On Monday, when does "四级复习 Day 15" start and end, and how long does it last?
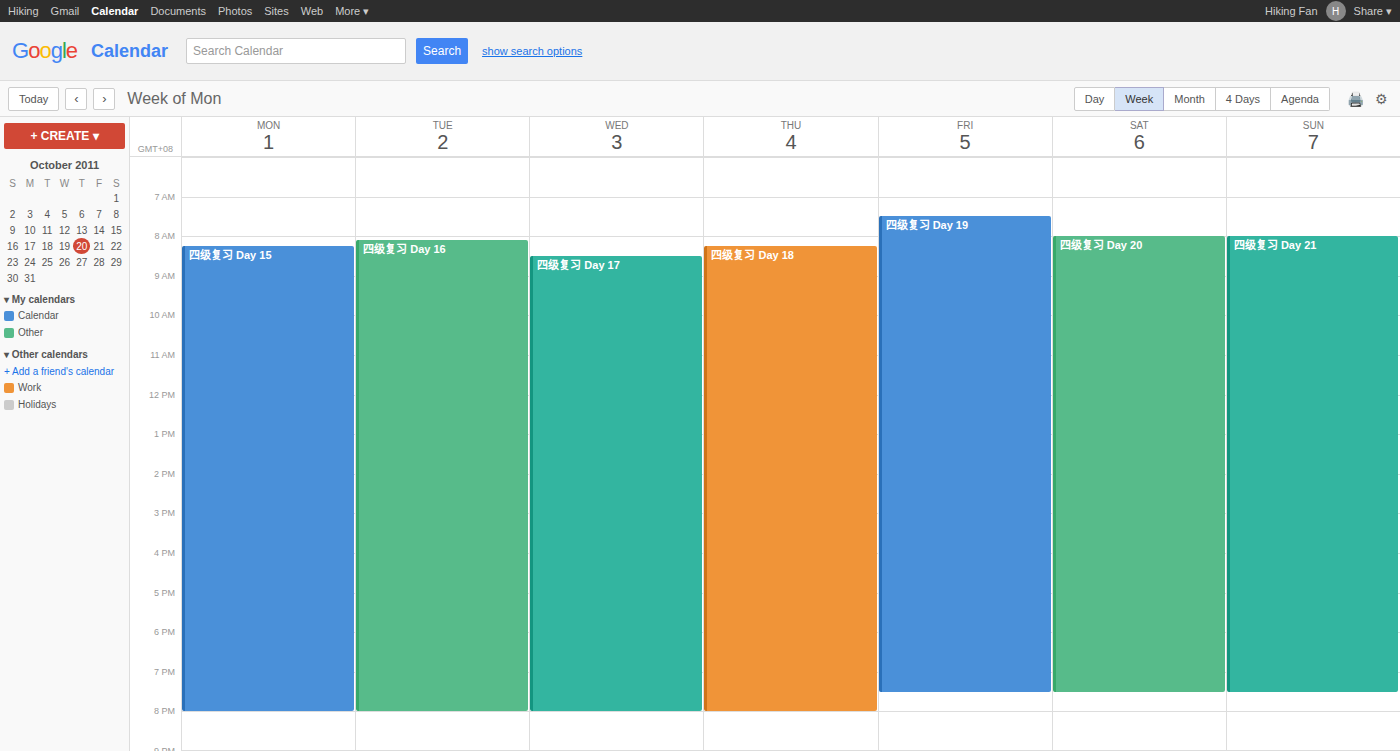
8:15 AM to 8:00 PM, 11 hours 45 minutes